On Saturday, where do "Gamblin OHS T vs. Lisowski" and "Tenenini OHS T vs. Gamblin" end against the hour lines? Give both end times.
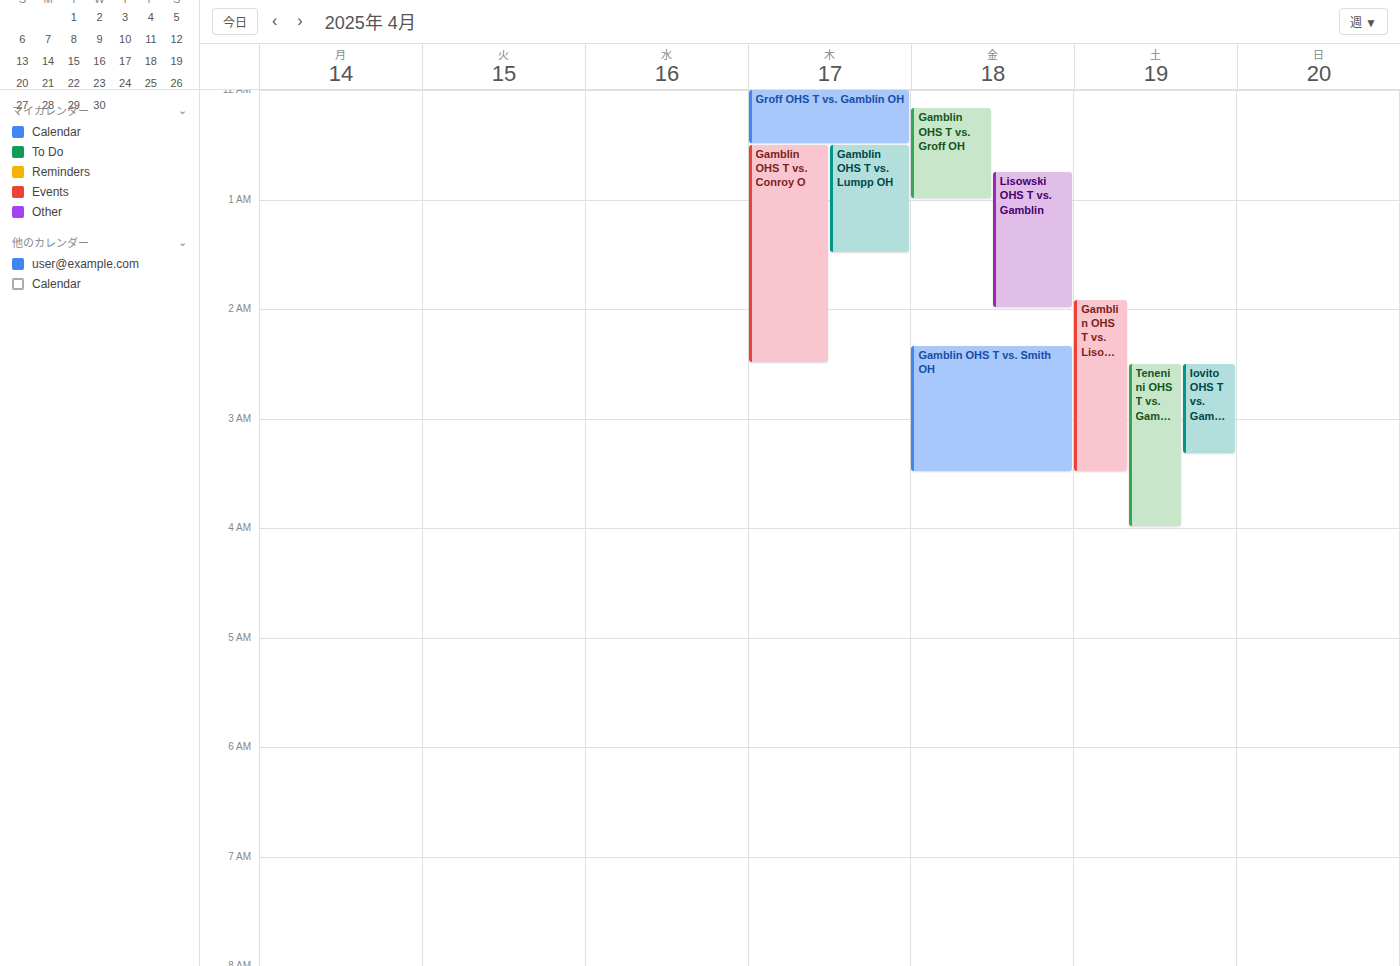
"Gamblin OHS T vs. Lisowski": 3:30 AM, halfway between the 3 AM and 4 AM lines. "Tenenini OHS T vs. Gamblin": 4:00 AM, exactly on the 4 AM line.